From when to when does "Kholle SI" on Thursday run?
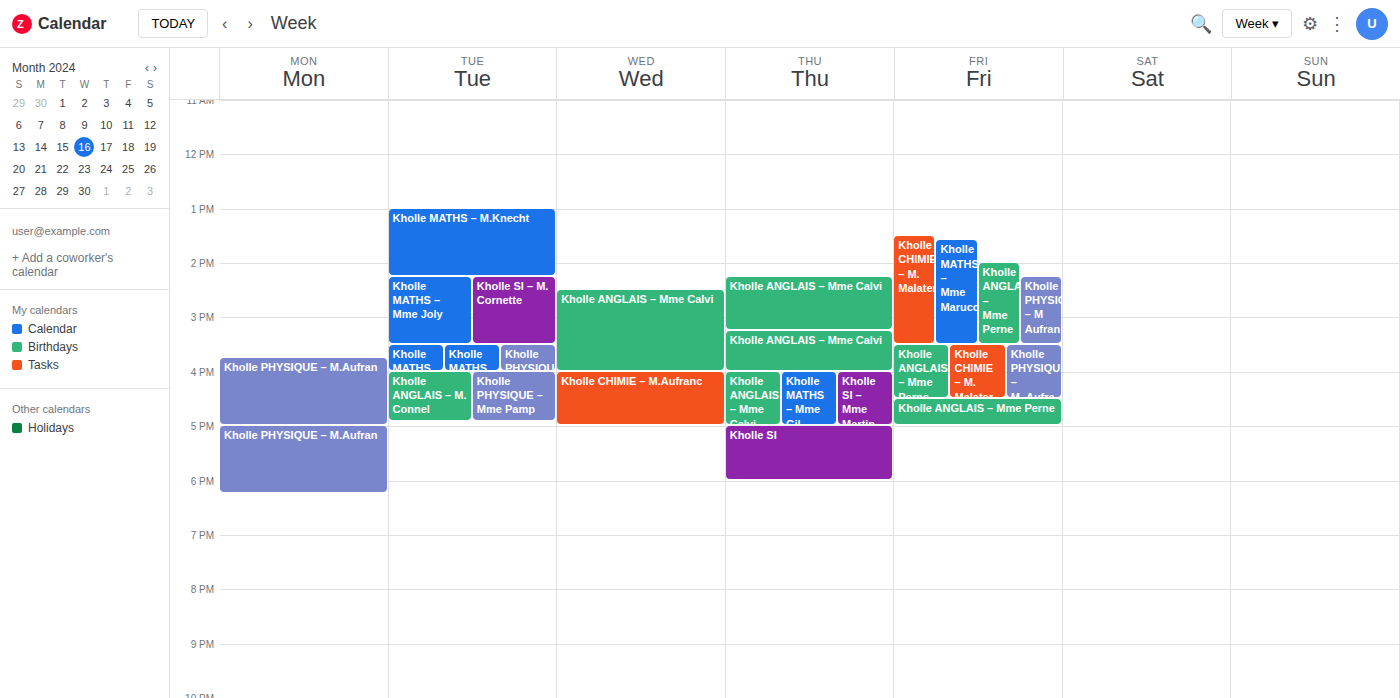
17:00 to 18:00